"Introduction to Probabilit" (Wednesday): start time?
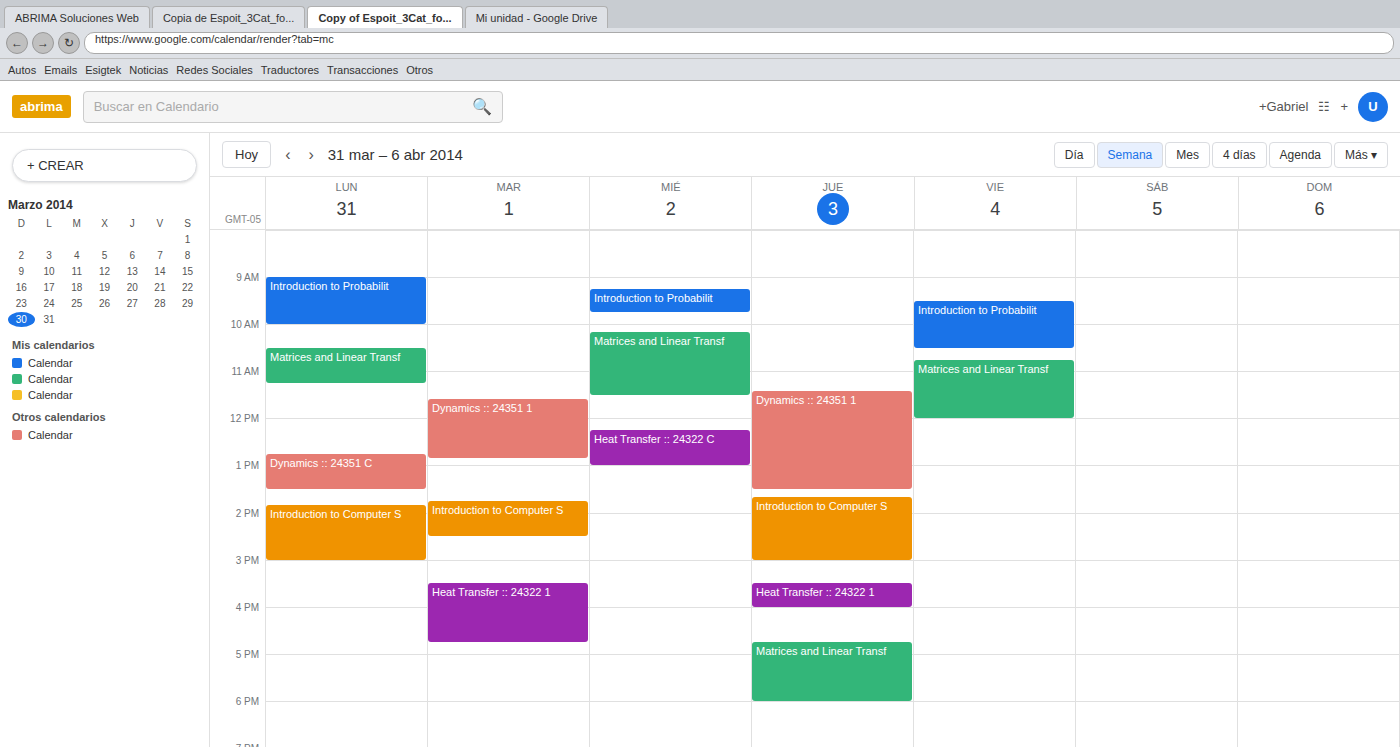
09:15